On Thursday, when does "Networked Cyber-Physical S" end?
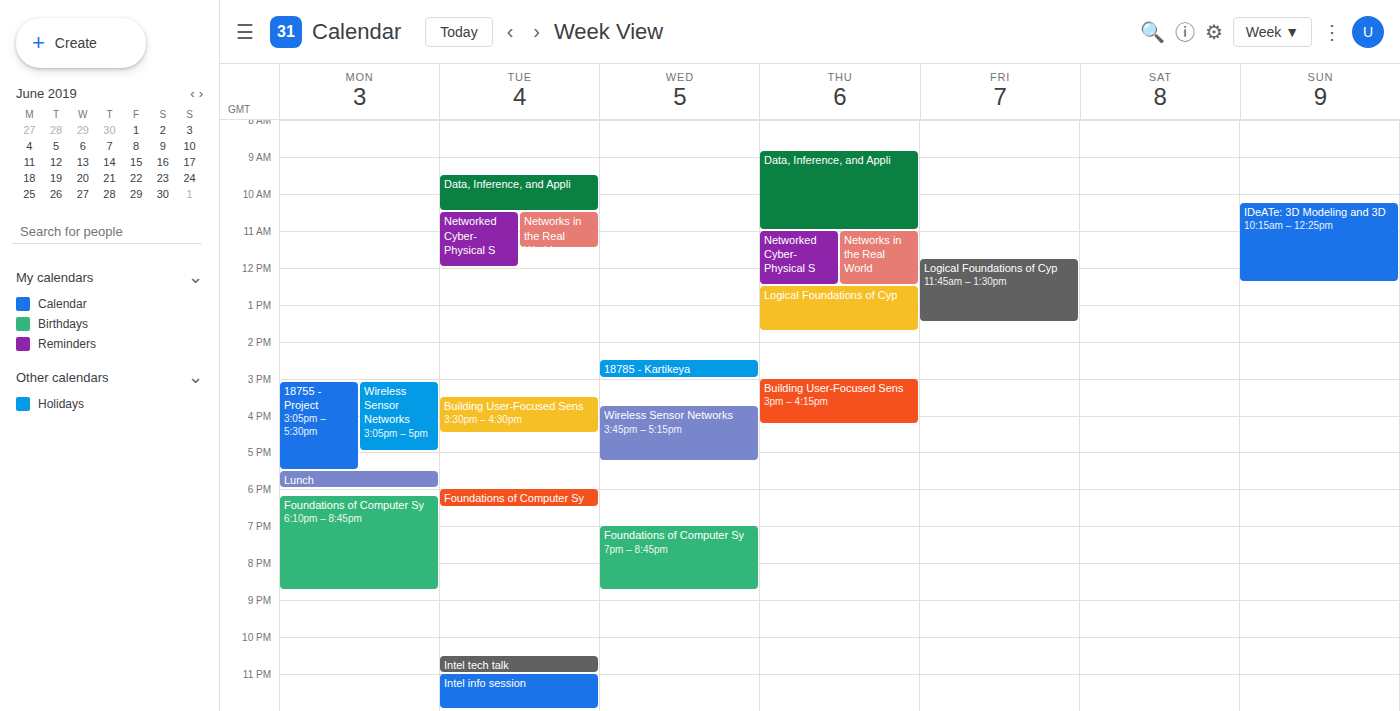
12:30 PM